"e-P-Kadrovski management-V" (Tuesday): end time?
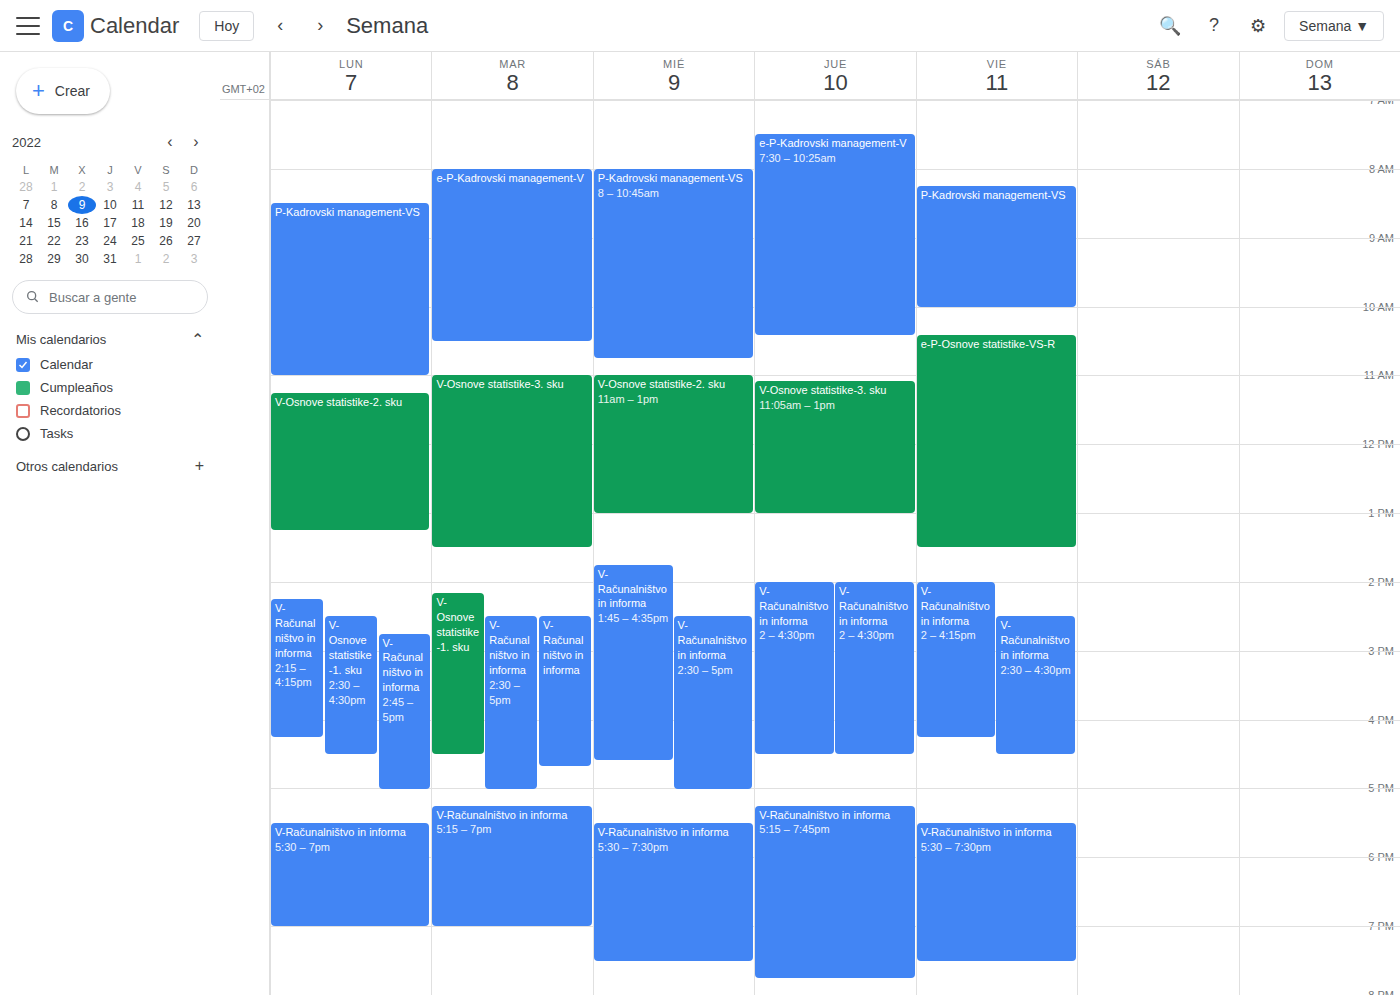
10:30 AM